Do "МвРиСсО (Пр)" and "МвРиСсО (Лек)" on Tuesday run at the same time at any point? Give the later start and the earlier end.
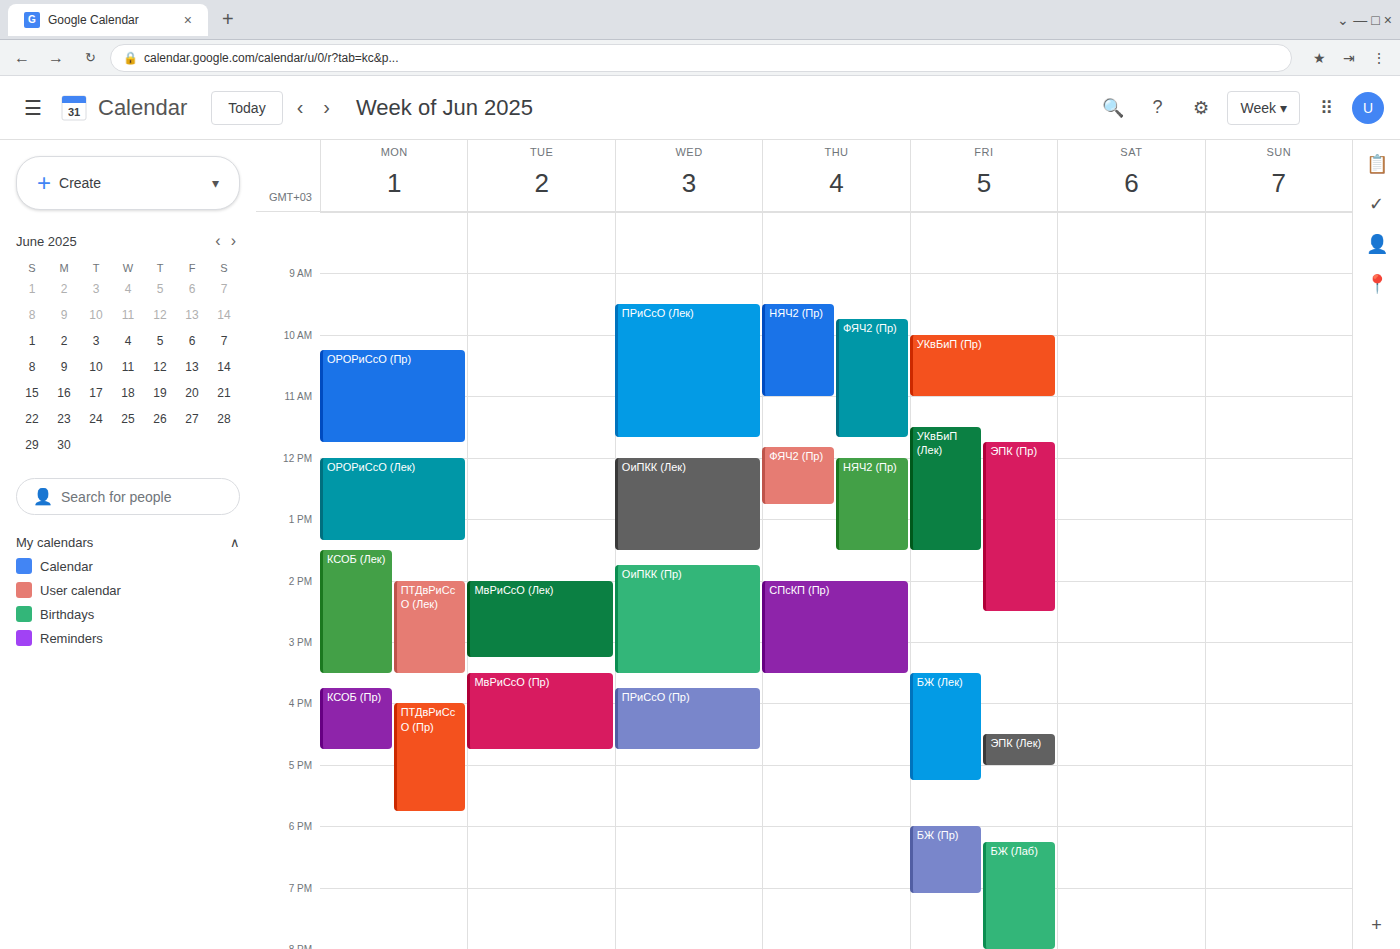
"МвРиСсО (Лек)" ends at 3:15 PM and "МвРиСсО (Пр)" starts at 3:30 PM -- no overlap.